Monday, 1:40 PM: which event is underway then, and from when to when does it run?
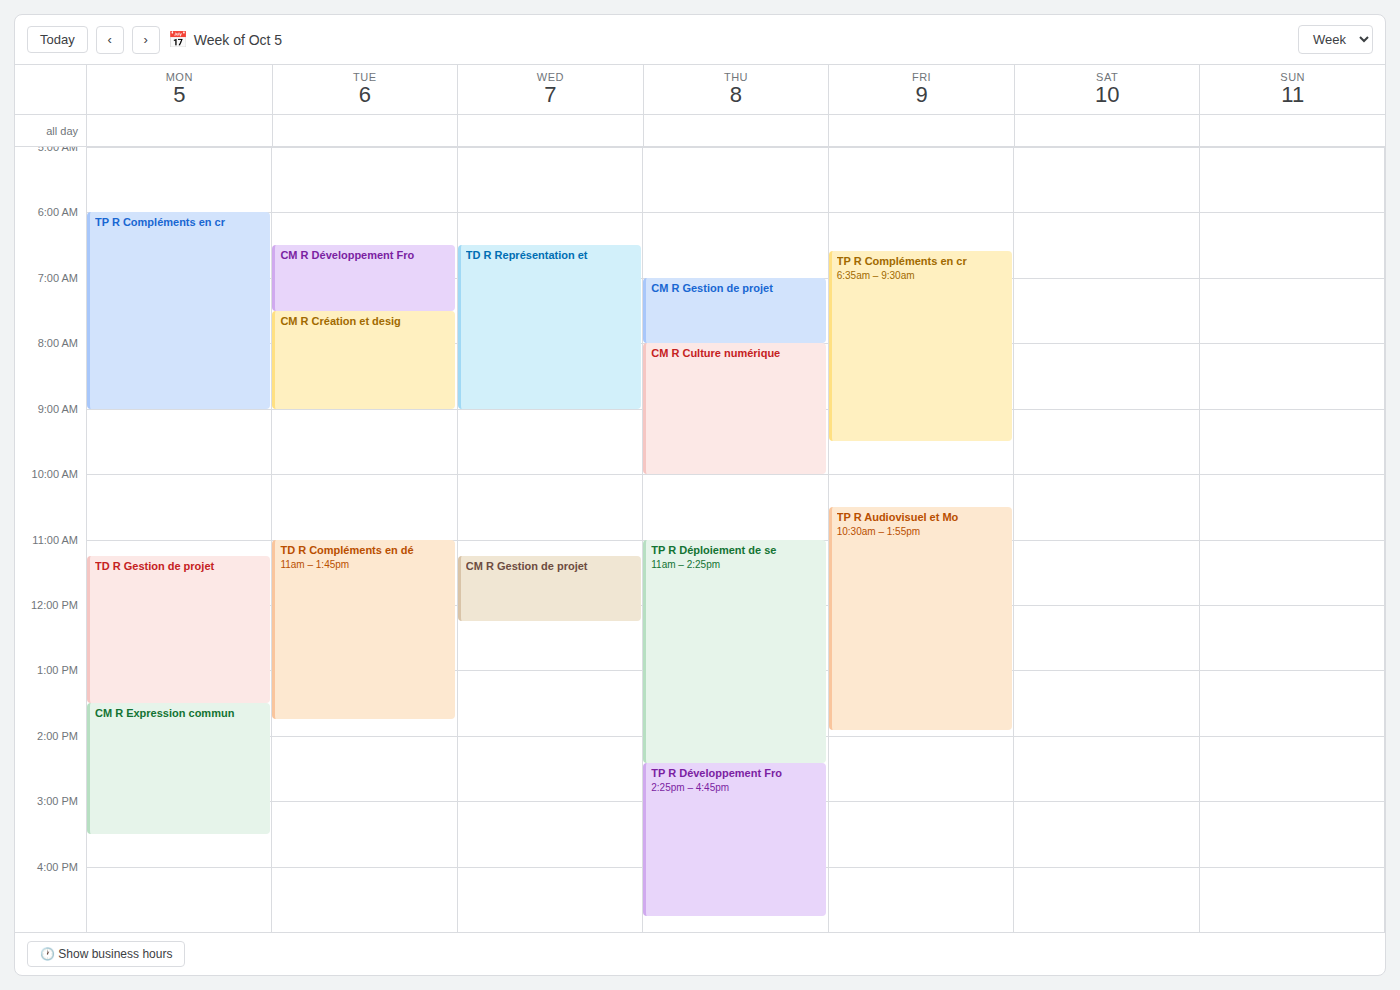
"CM R Expression commun", 1:30 PM to 3:30 PM